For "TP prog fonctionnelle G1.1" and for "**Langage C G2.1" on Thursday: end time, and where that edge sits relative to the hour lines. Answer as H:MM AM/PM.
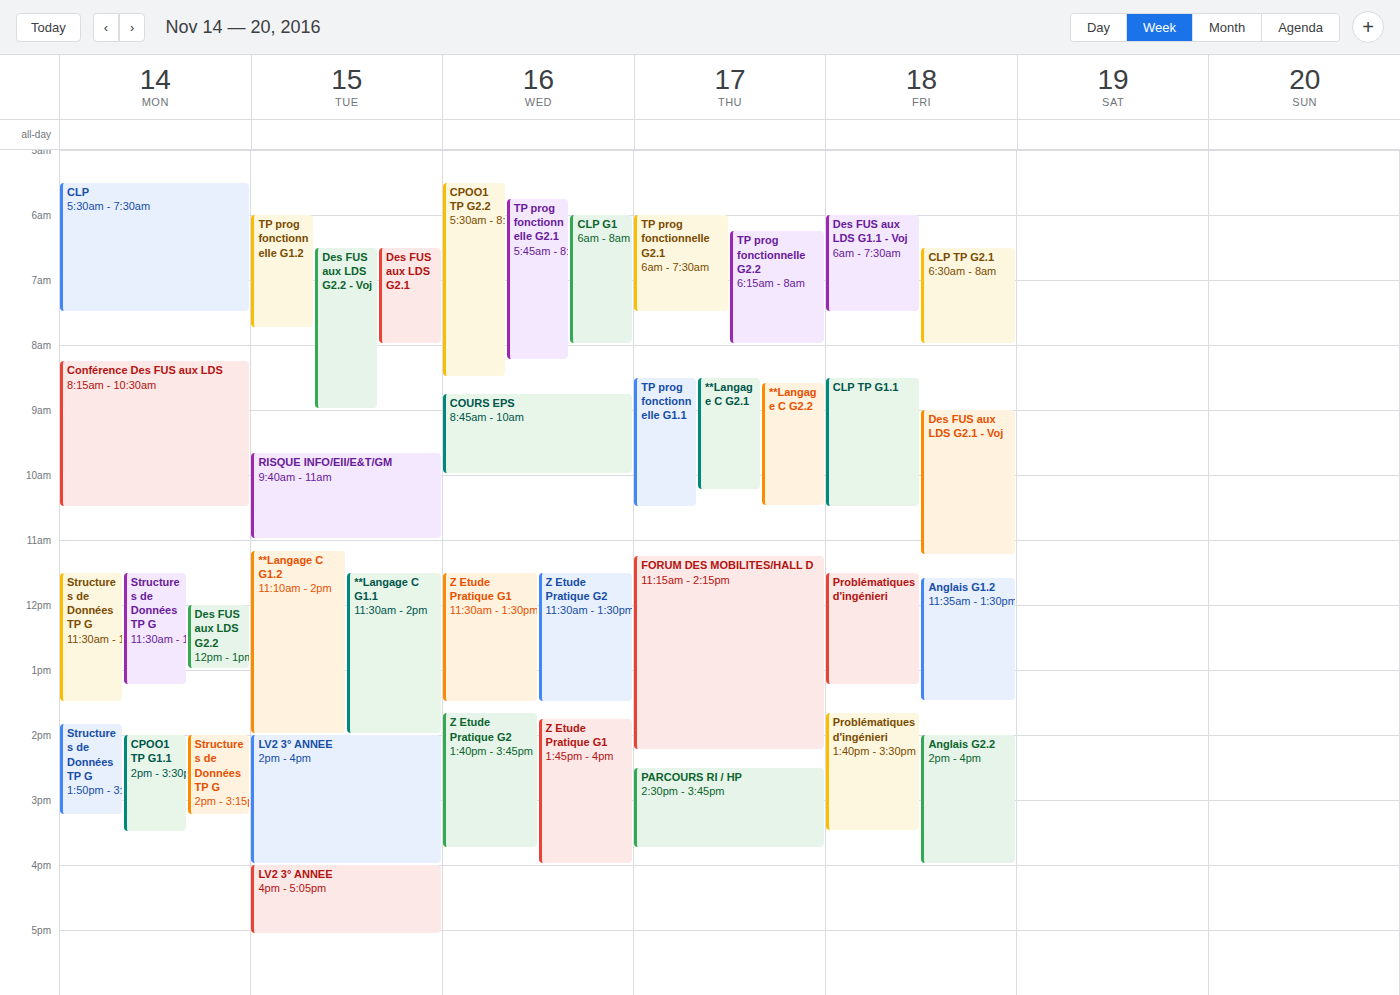
"TP prog fonctionnelle G1.1": 10:30 AM, halfway between the 10 AM and 11 AM lines. "**Langage C G2.1": 10:15 AM, neither: a quarter of the way from the 10 AM line to the 11 AM line.